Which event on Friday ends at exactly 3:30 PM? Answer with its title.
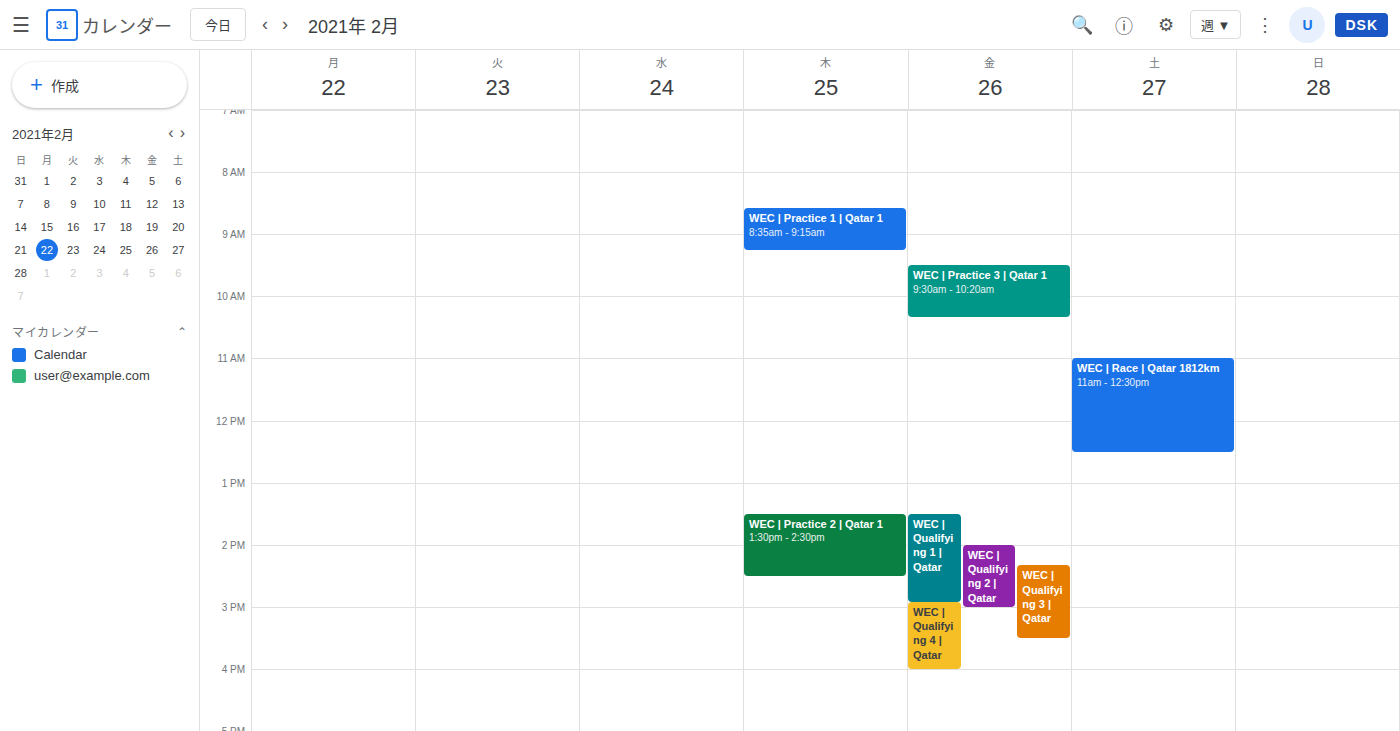
"WEC | Qualifying 3 | Qatar"